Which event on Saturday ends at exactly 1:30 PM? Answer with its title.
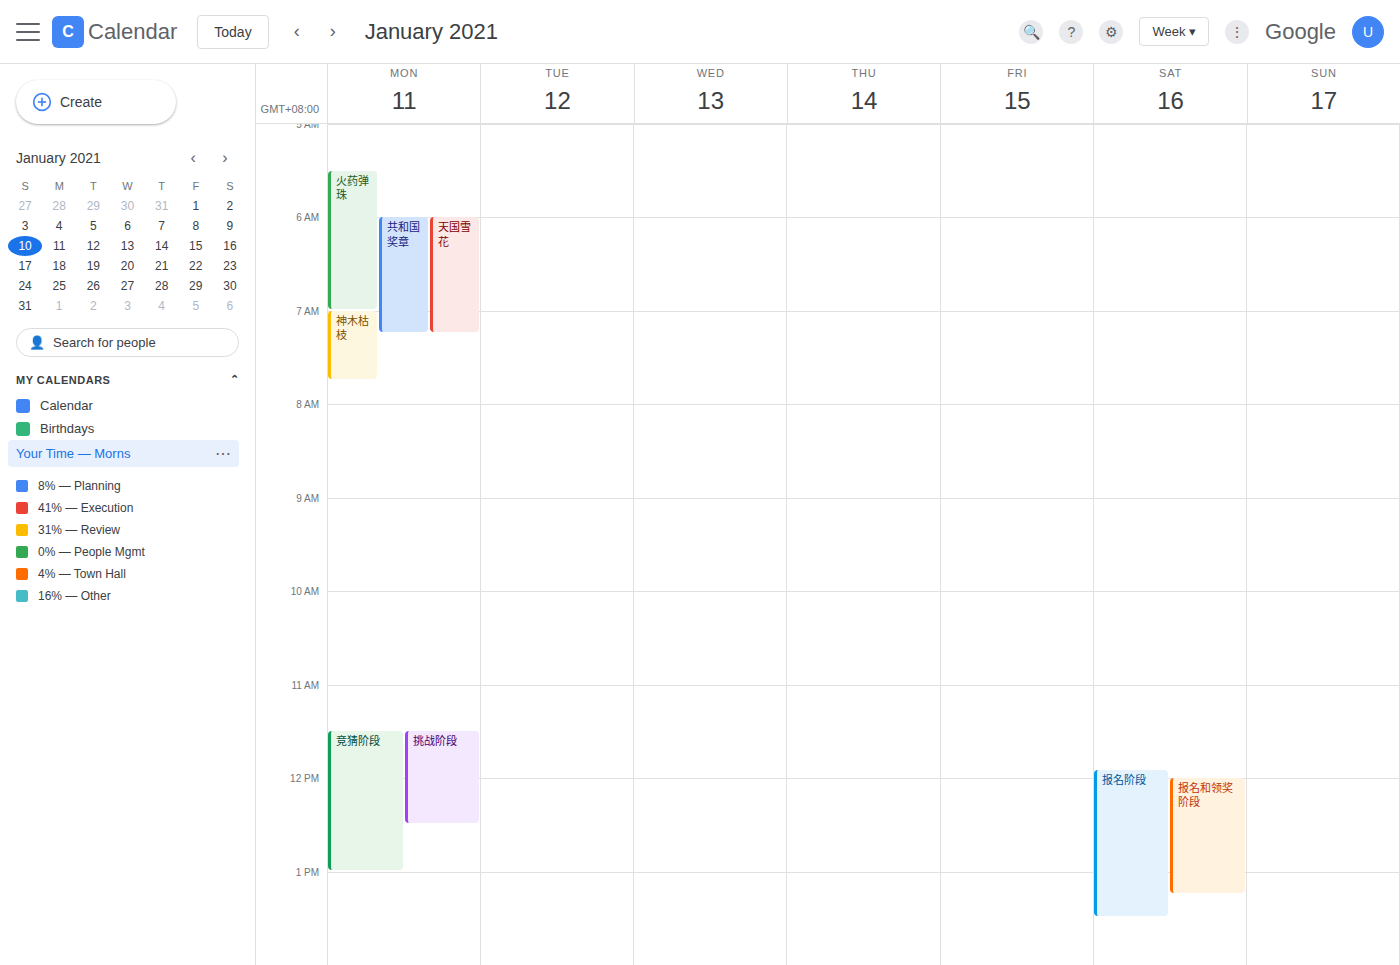
"报名阶段"